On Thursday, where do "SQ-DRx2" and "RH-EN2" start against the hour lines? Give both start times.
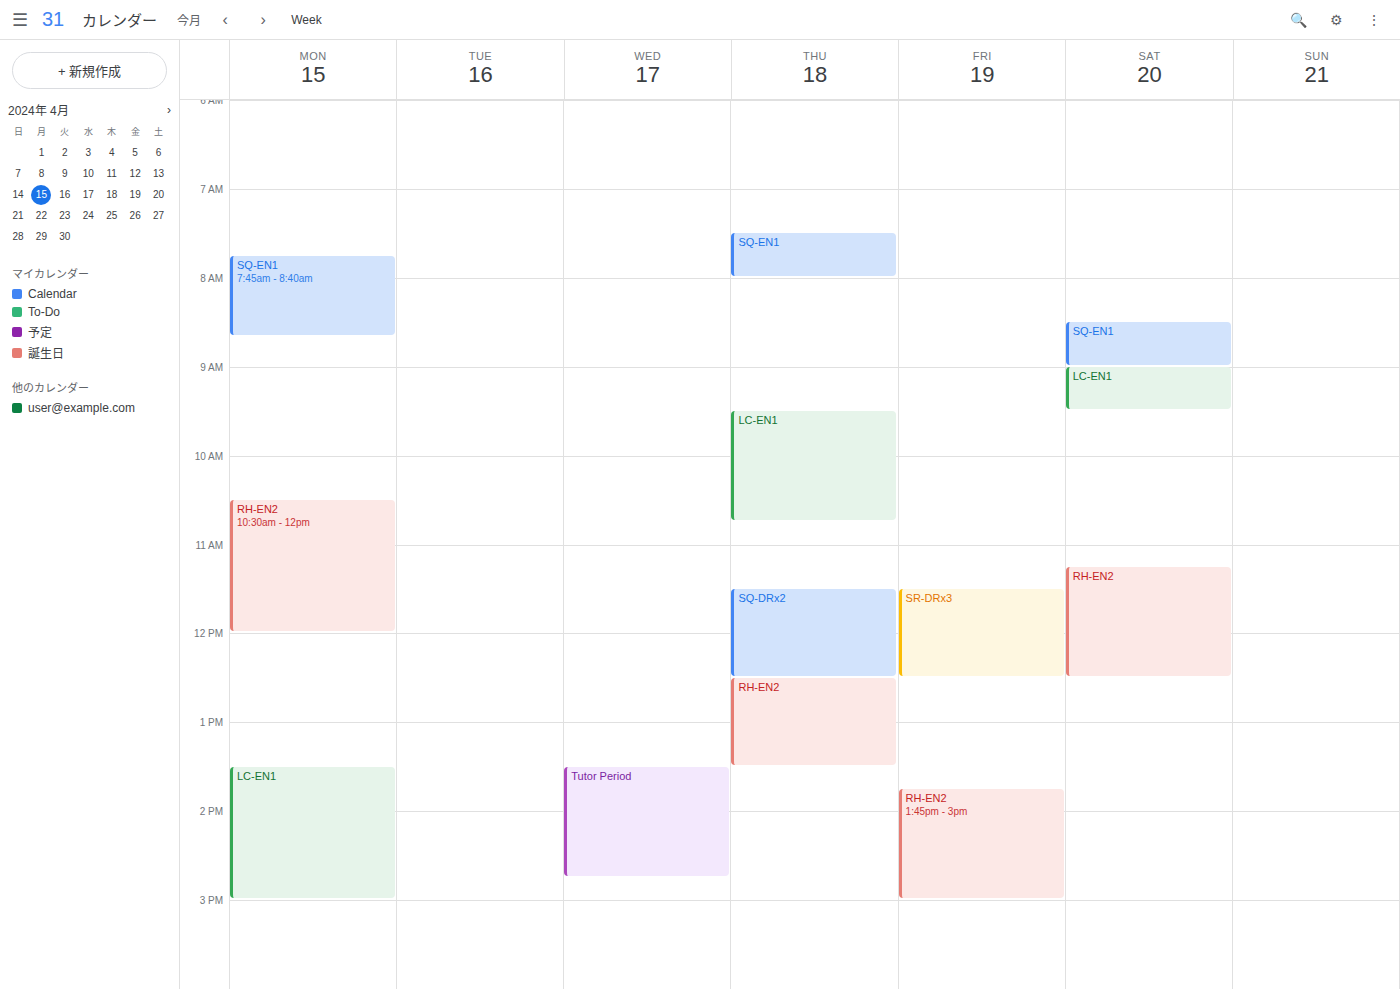
"SQ-DRx2": 11:30, halfway between the 11:00 and 12:00 lines. "RH-EN2": 12:30, halfway between the 12:00 and 13:00 lines.